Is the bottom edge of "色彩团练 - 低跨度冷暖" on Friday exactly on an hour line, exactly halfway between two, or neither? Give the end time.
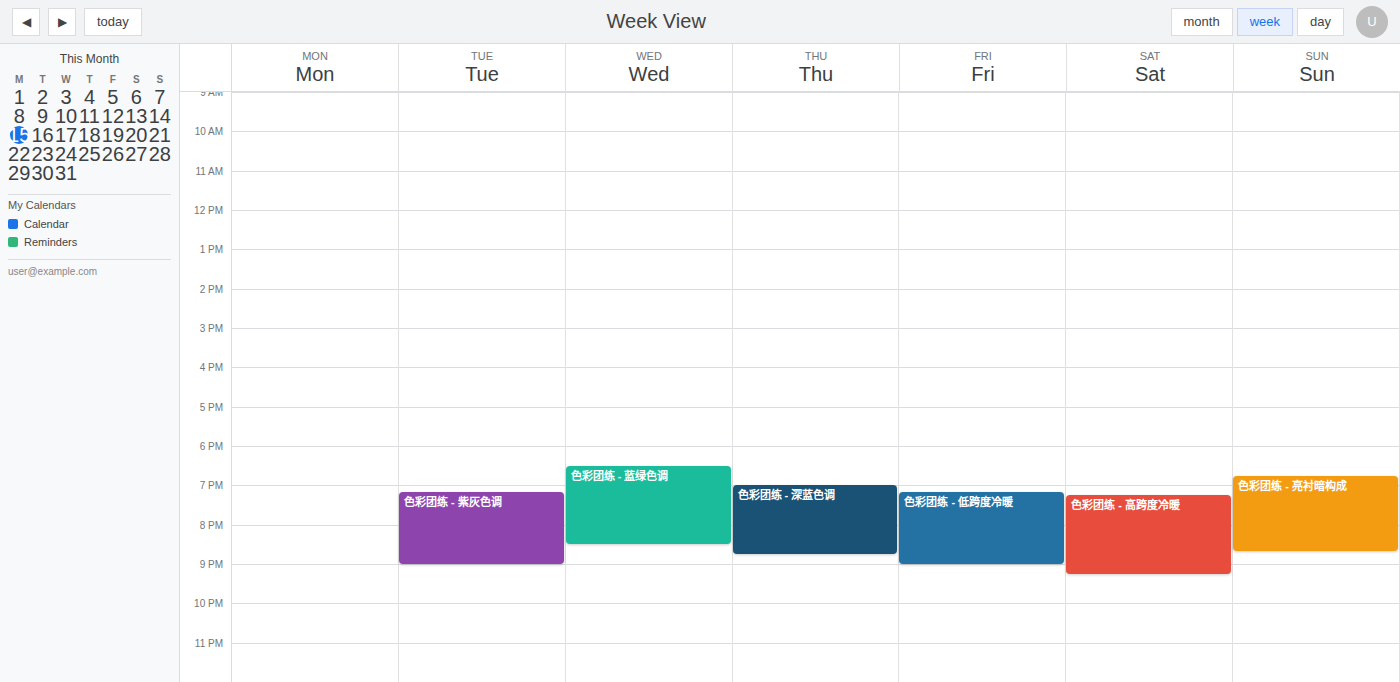
9:00 PM -- exactly on the 9 PM line.